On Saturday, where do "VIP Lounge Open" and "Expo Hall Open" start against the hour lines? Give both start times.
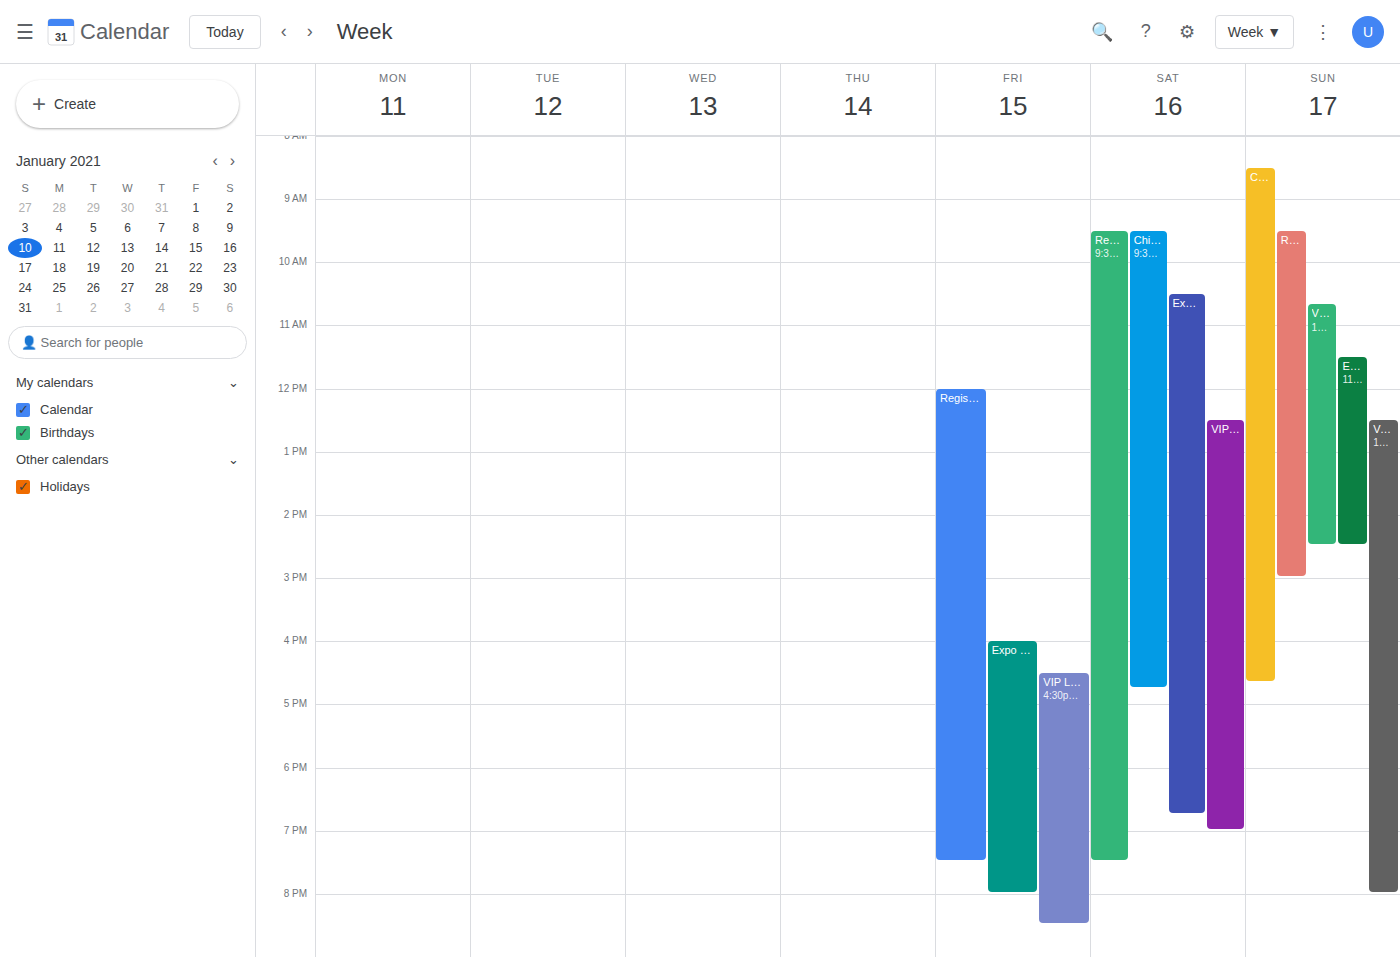
"VIP Lounge Open": 12:30 PM, halfway between the 12 PM and 1 PM lines. "Expo Hall Open": 10:30 AM, halfway between the 10 AM and 11 AM lines.